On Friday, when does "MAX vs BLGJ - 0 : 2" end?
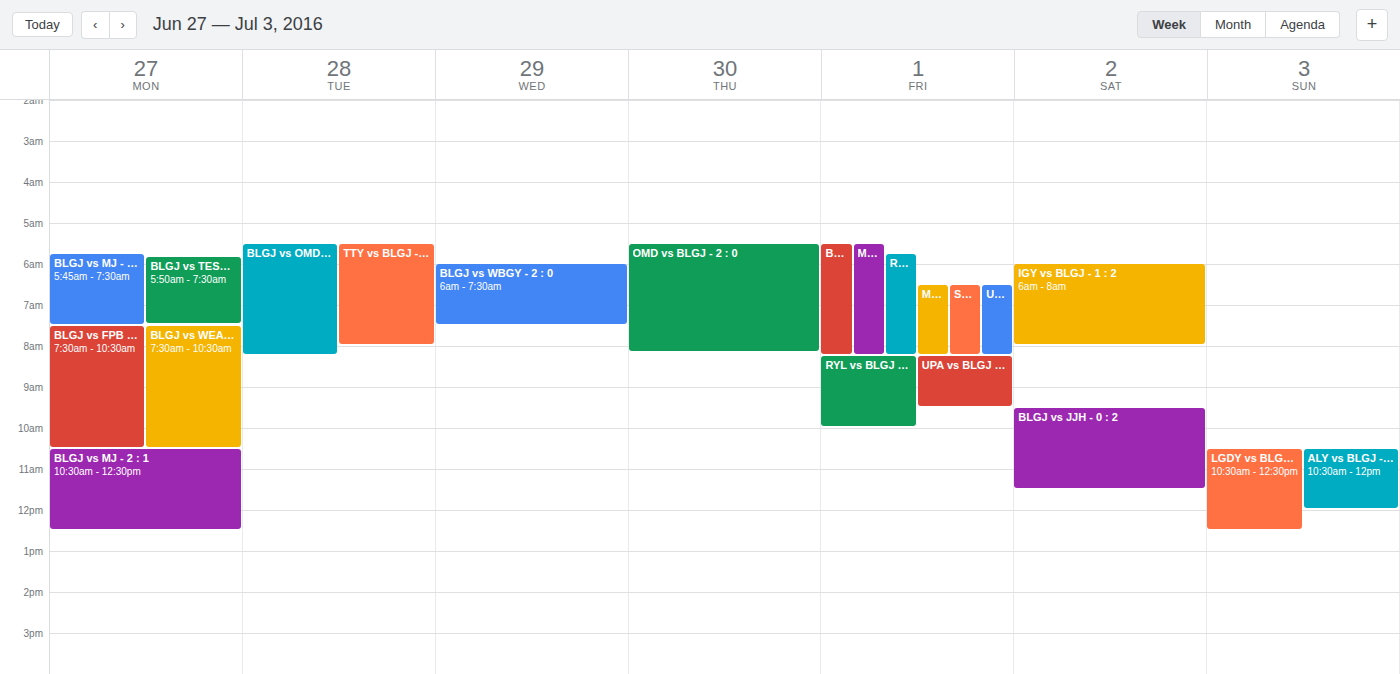
8:15 AM